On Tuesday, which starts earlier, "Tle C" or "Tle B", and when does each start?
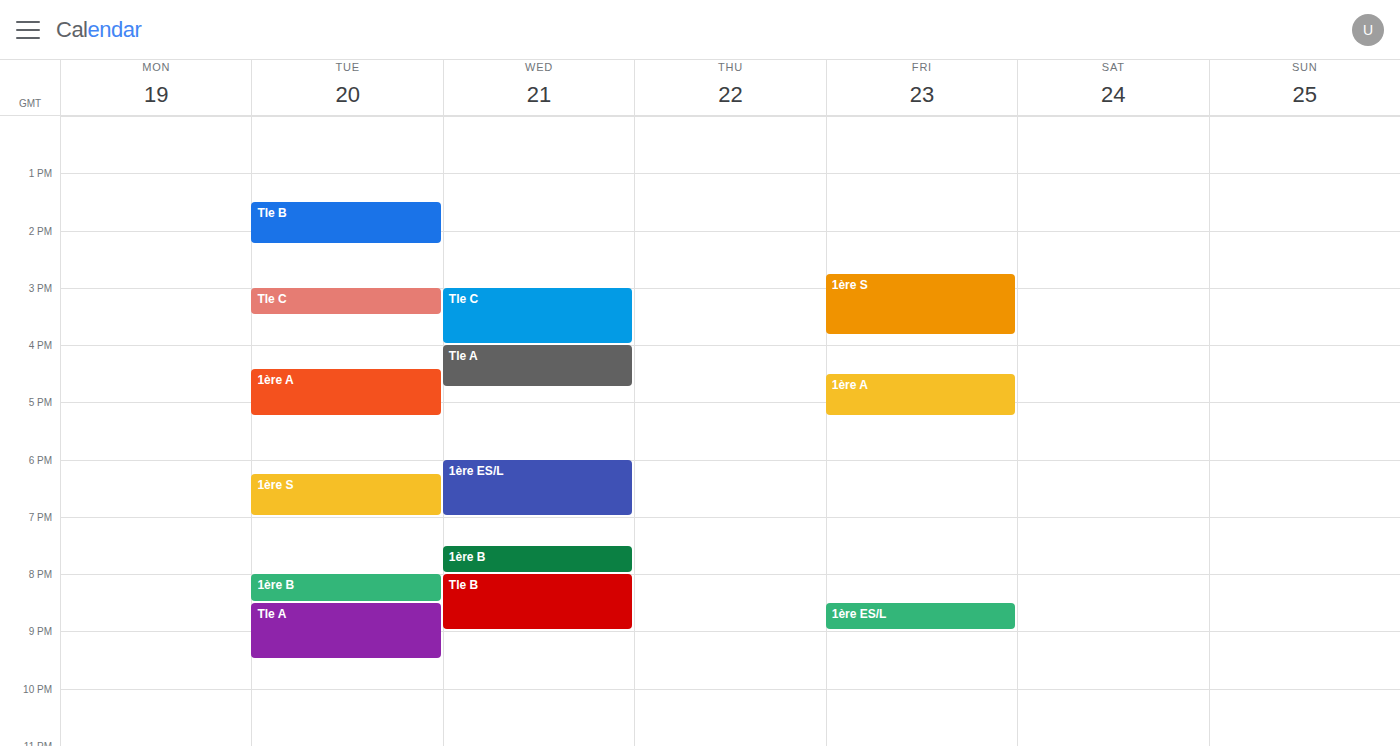
"Tle B" 1:30 PM; "Tle C" 3:00 PM.